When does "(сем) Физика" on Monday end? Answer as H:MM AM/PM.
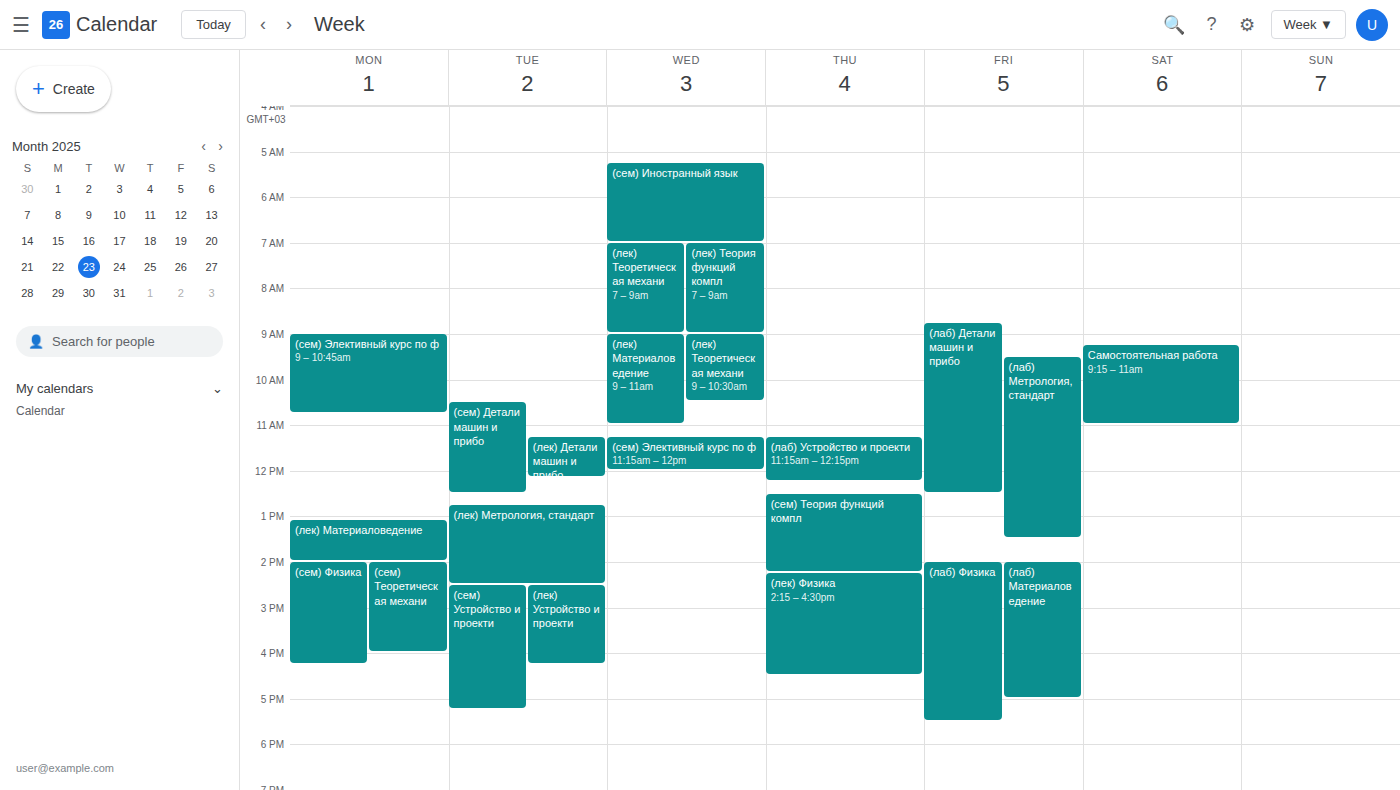
4:15 PM